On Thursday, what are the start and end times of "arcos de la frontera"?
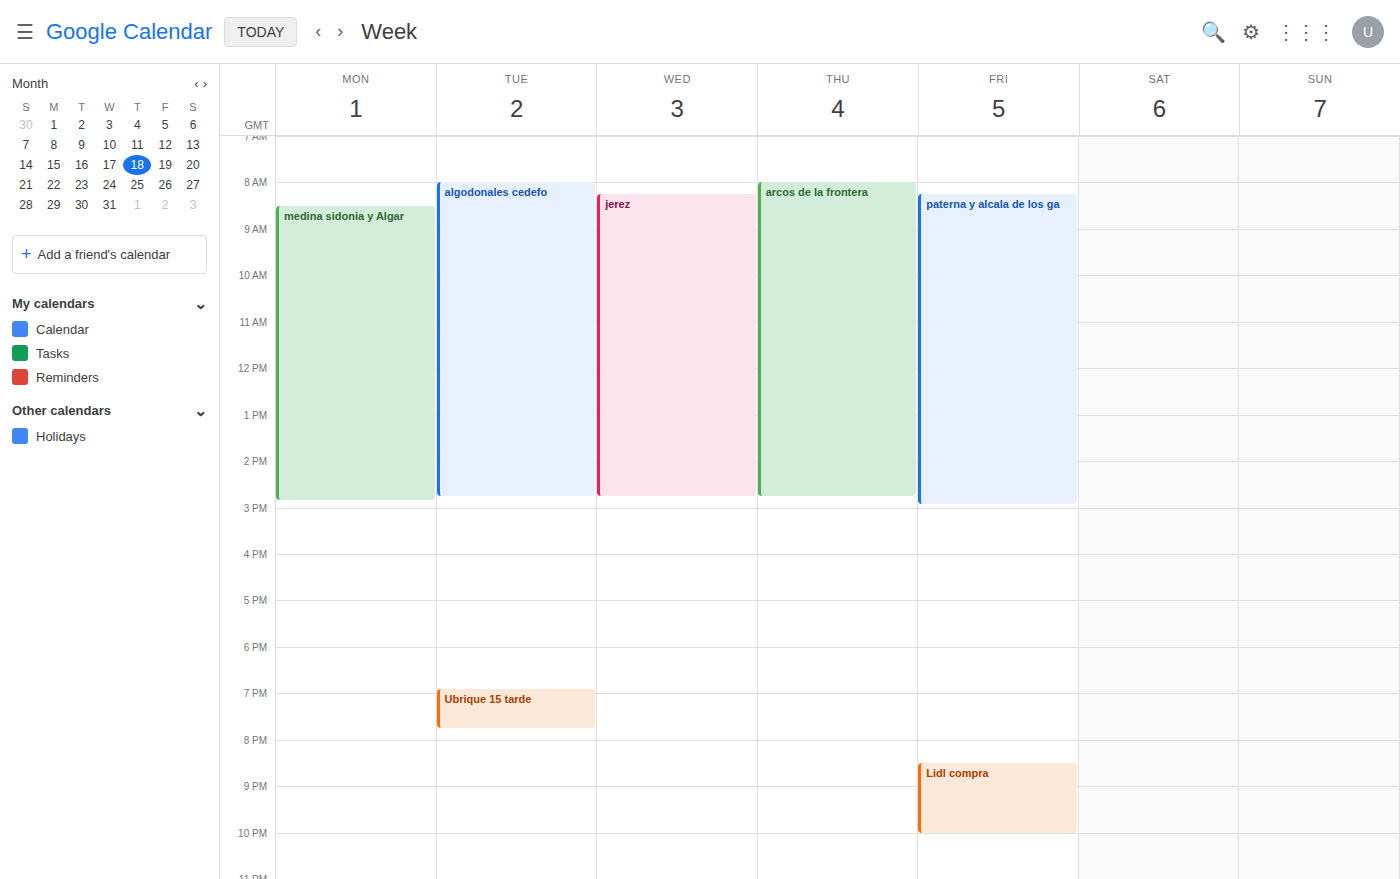
8:00 AM to 2:45 PM